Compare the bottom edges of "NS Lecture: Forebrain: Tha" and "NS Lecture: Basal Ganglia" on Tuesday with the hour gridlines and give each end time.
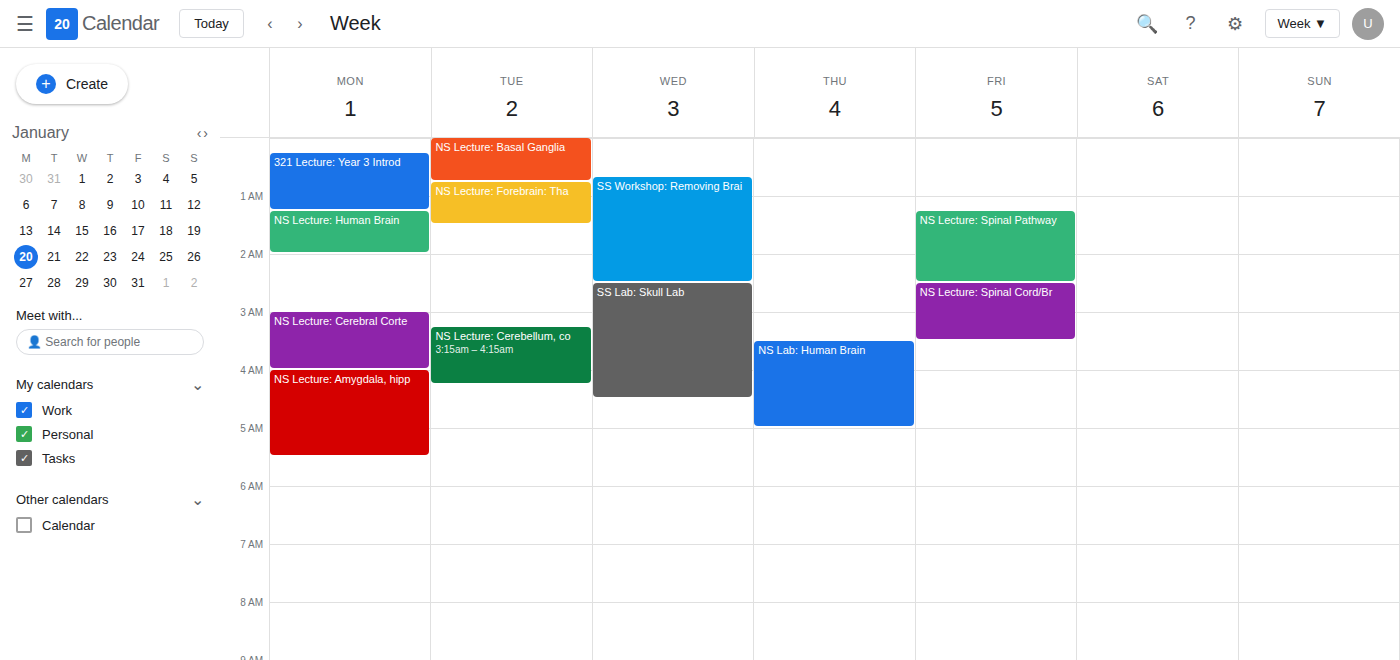
"NS Lecture: Forebrain: Tha": 1:30 AM, halfway between the 1 AM and 2 AM lines. "NS Lecture: Basal Ganglia": 12:45 AM, neither: three quarters of the way from the 12 AM line to the 1 AM line.